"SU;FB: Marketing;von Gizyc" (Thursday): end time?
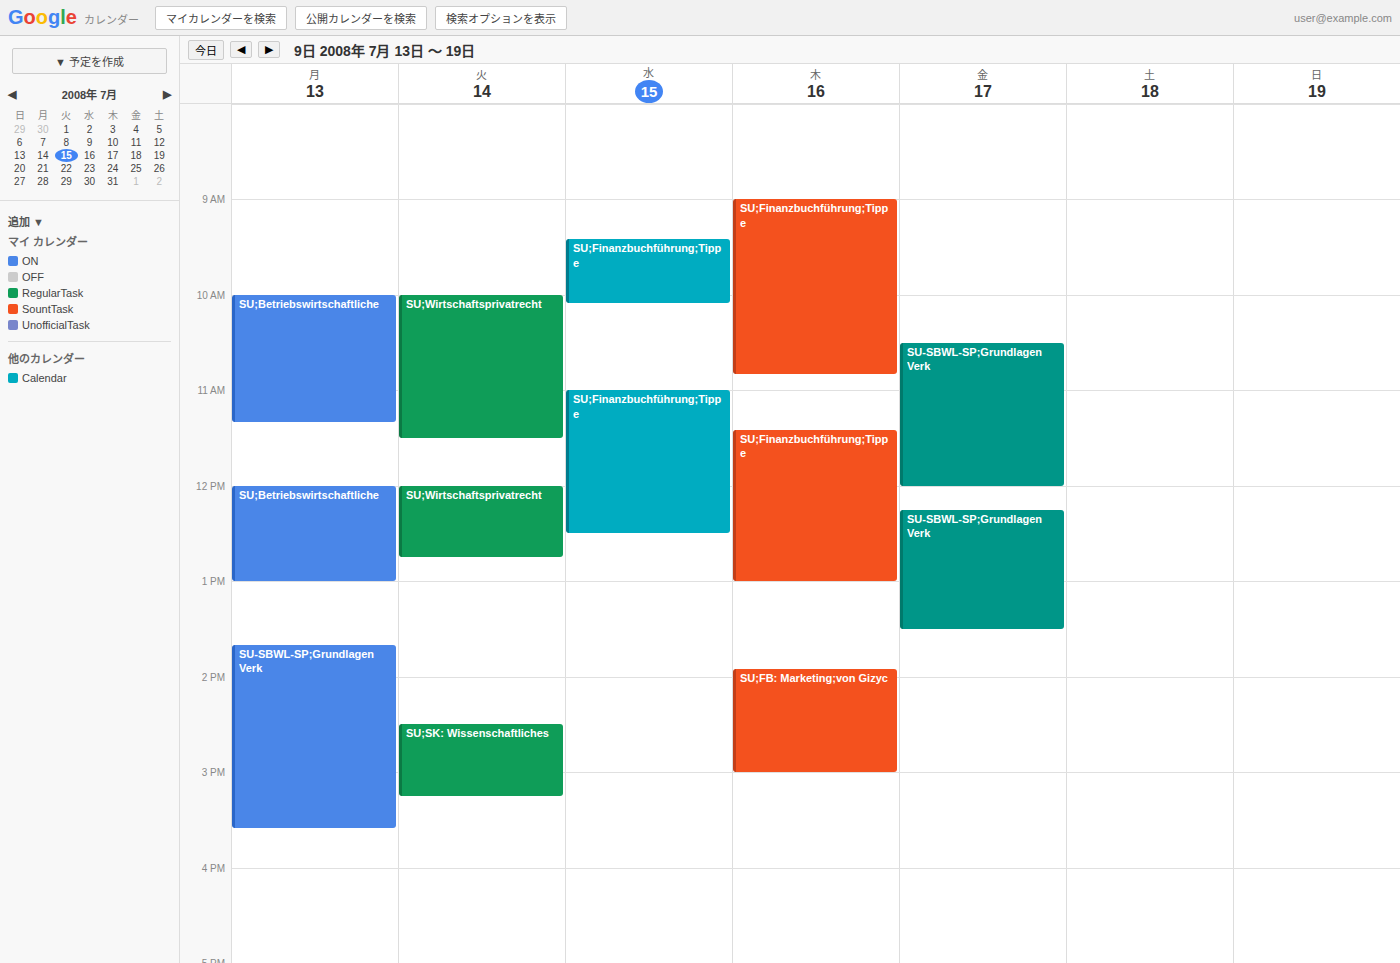
3:00 PM